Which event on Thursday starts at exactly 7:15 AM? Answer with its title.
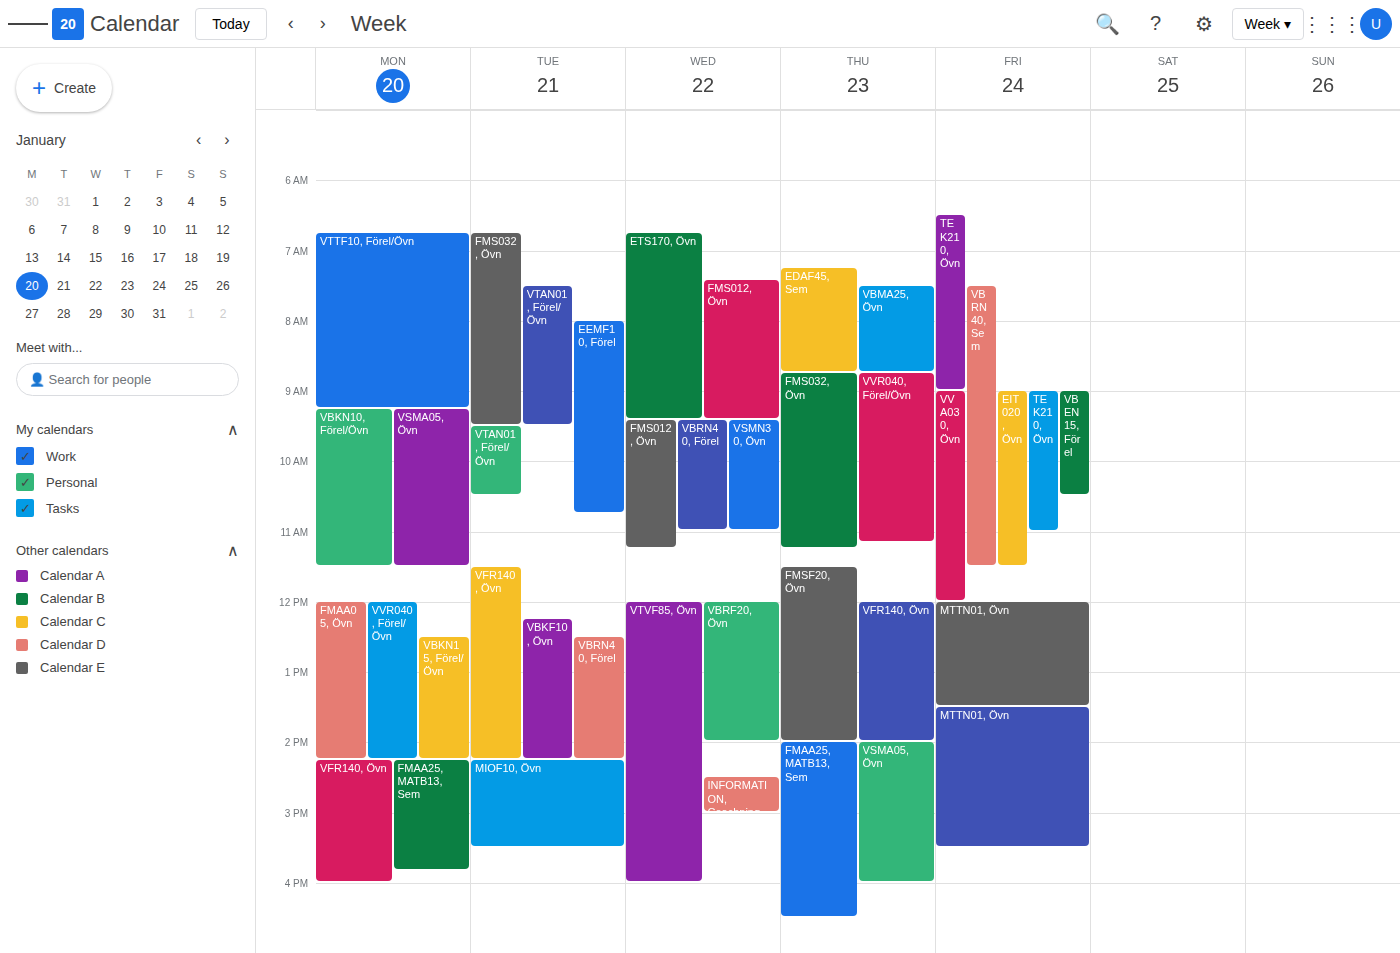
"EDAF45, Sem"